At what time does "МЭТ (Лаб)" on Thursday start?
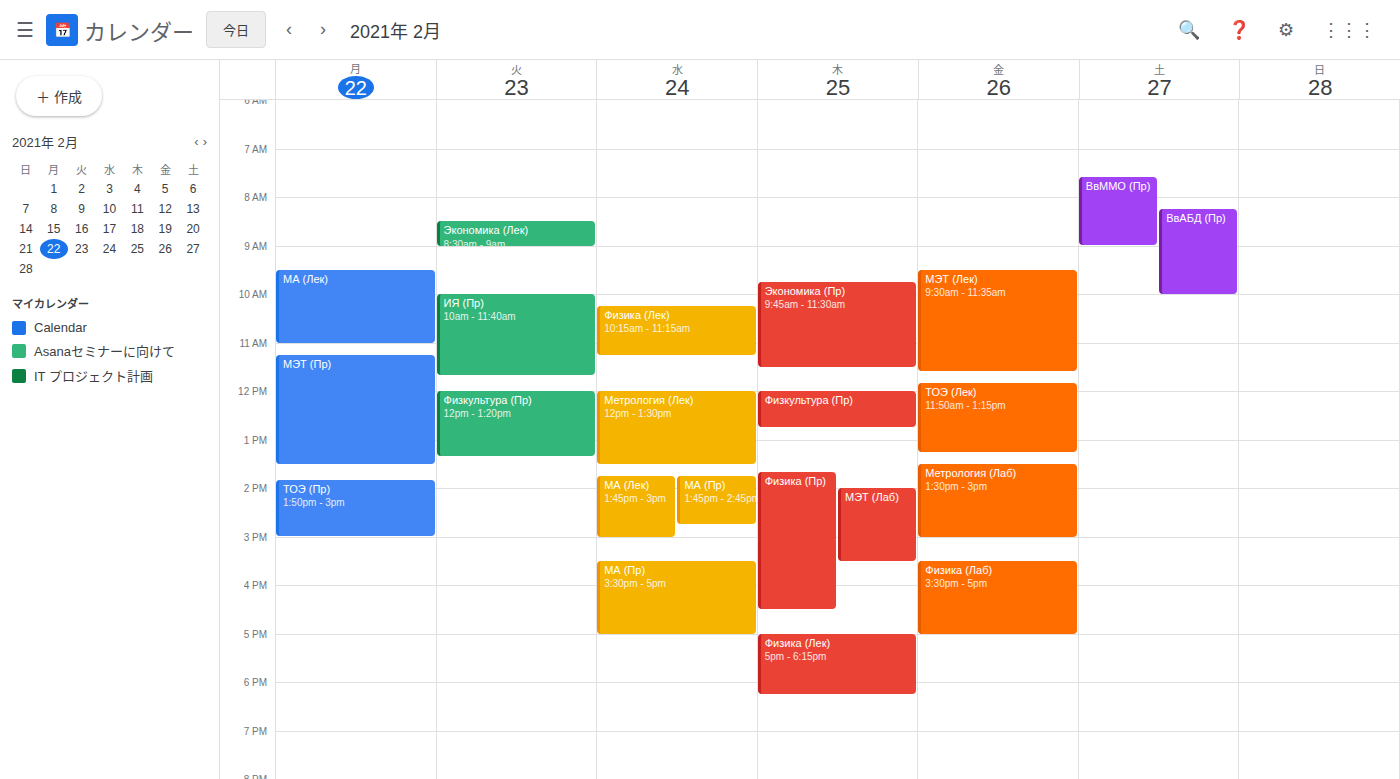
2:00 PM